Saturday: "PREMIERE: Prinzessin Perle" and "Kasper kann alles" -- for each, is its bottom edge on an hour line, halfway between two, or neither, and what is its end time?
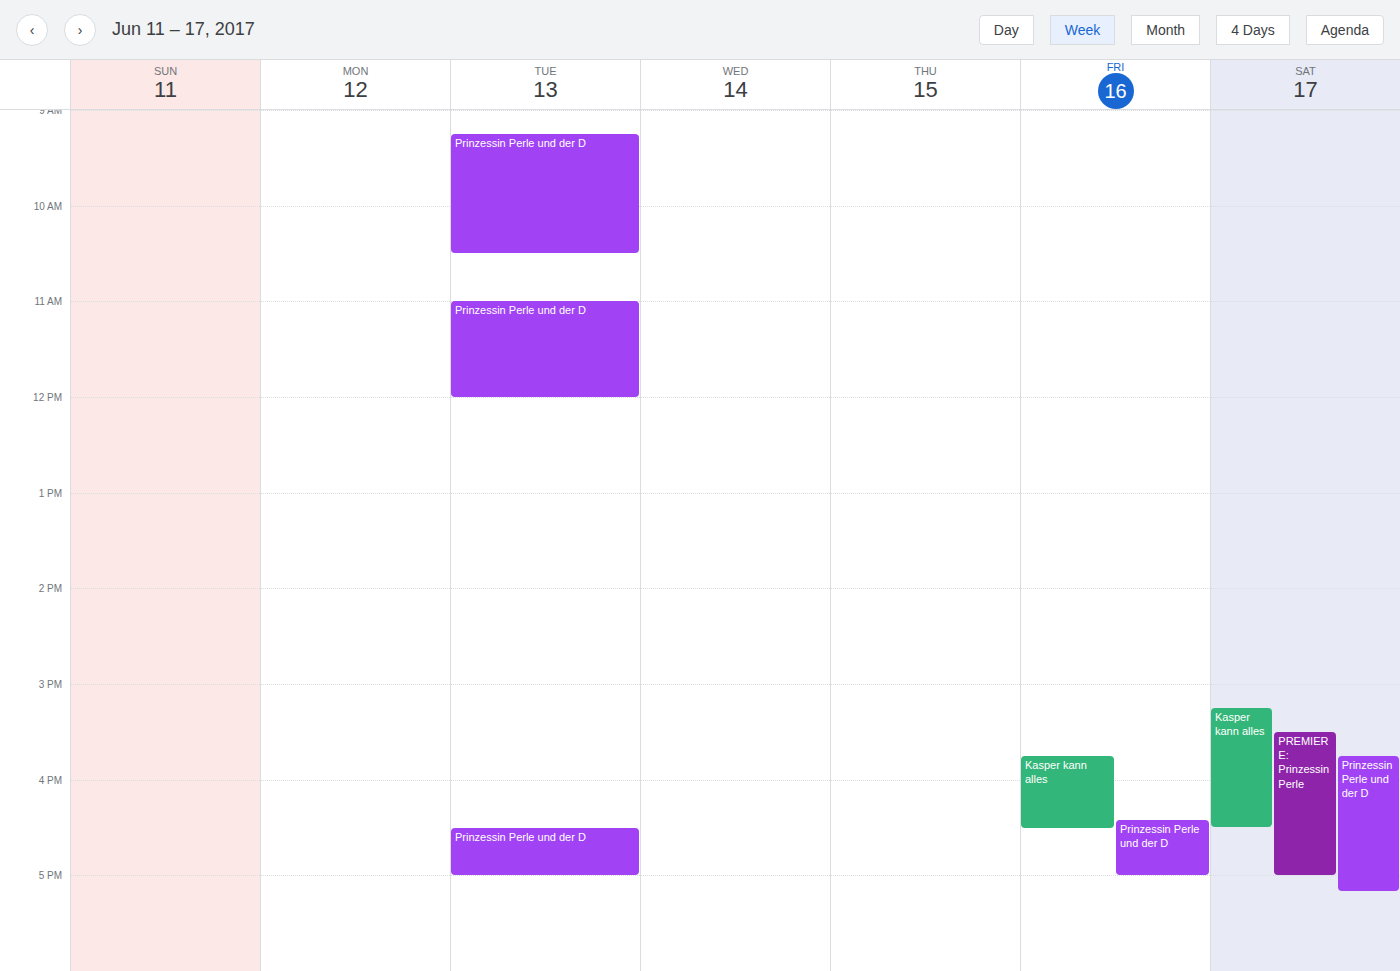
"PREMIERE: Prinzessin Perle": 5:00 PM, exactly on the 5 PM line. "Kasper kann alles": 4:30 PM, halfway between the 4 PM and 5 PM lines.